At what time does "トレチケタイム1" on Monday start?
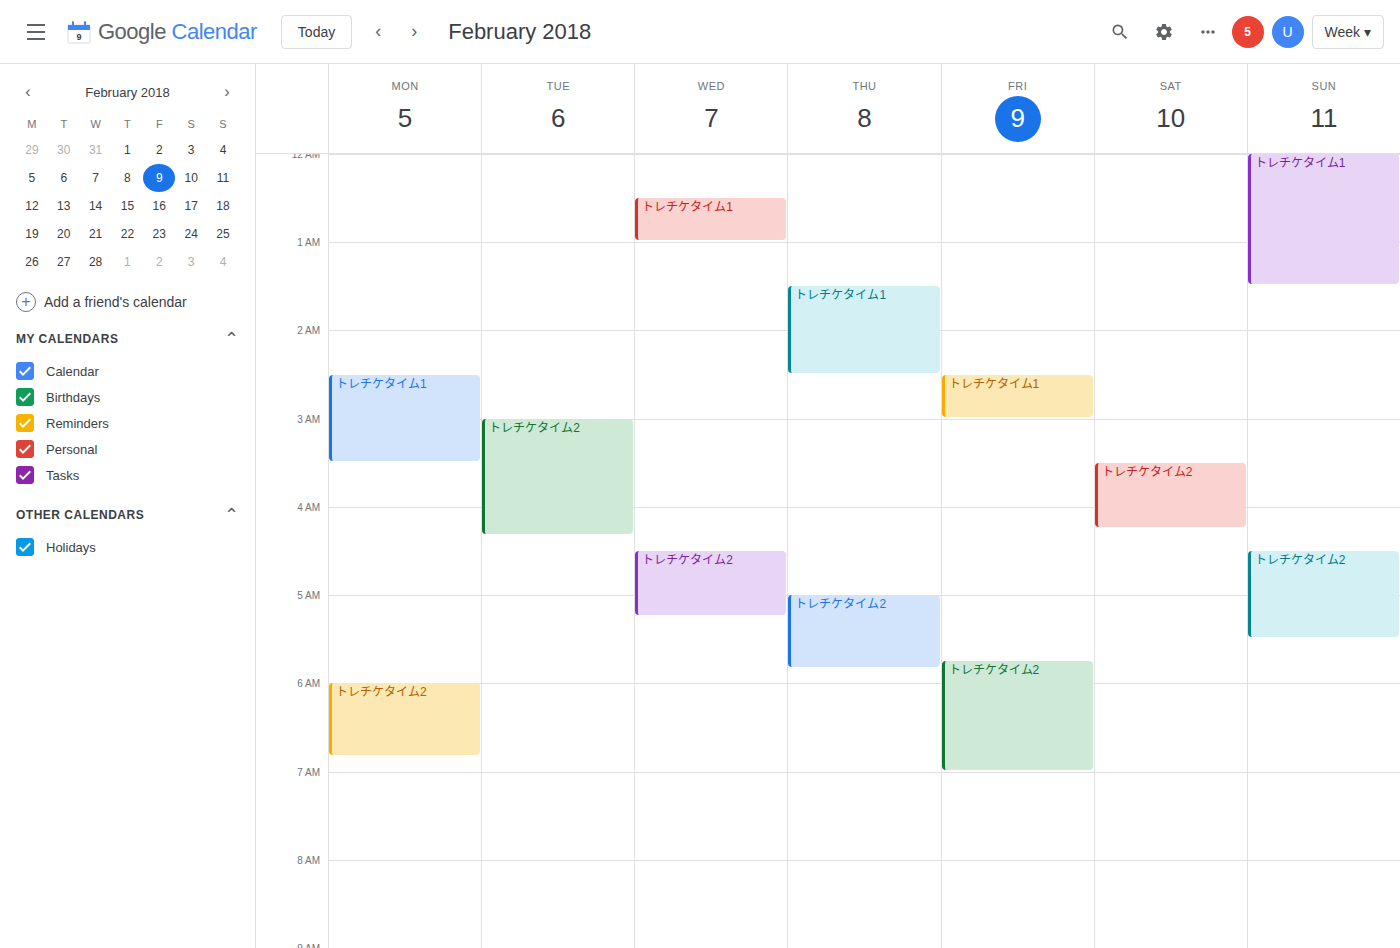
2:30 AM